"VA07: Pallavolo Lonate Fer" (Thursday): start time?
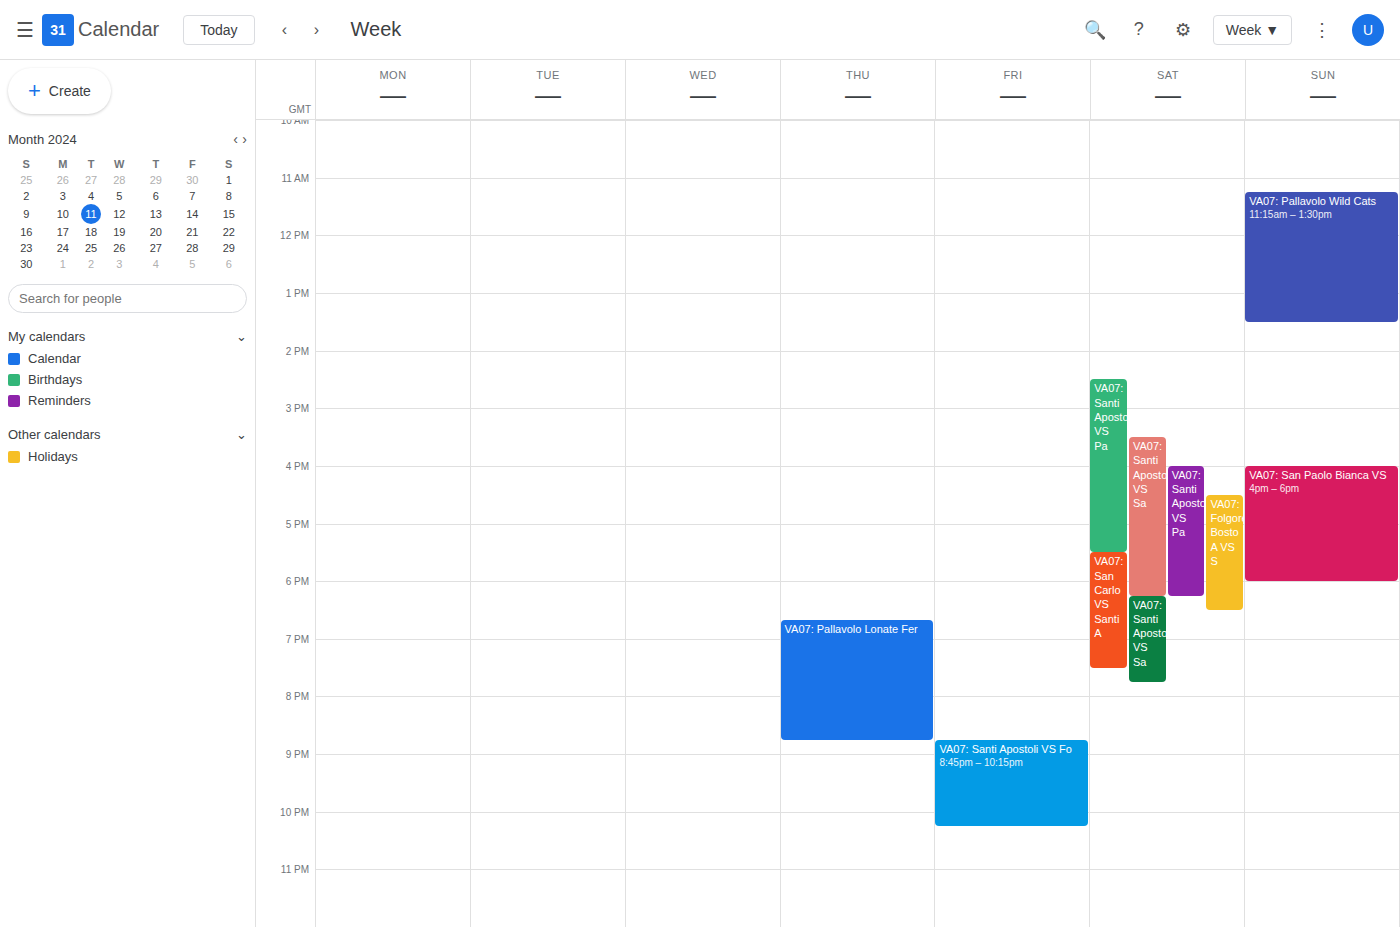
6:40 PM